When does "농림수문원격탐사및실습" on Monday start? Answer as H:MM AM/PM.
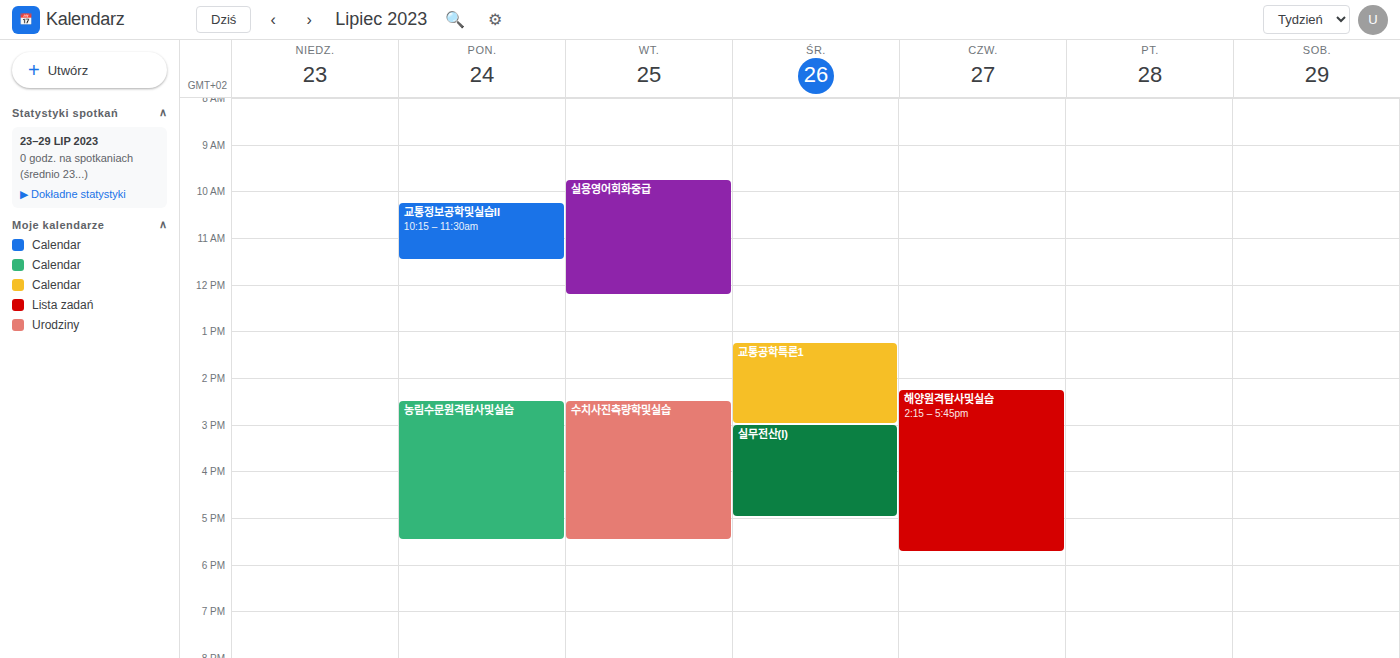
2:30 PM